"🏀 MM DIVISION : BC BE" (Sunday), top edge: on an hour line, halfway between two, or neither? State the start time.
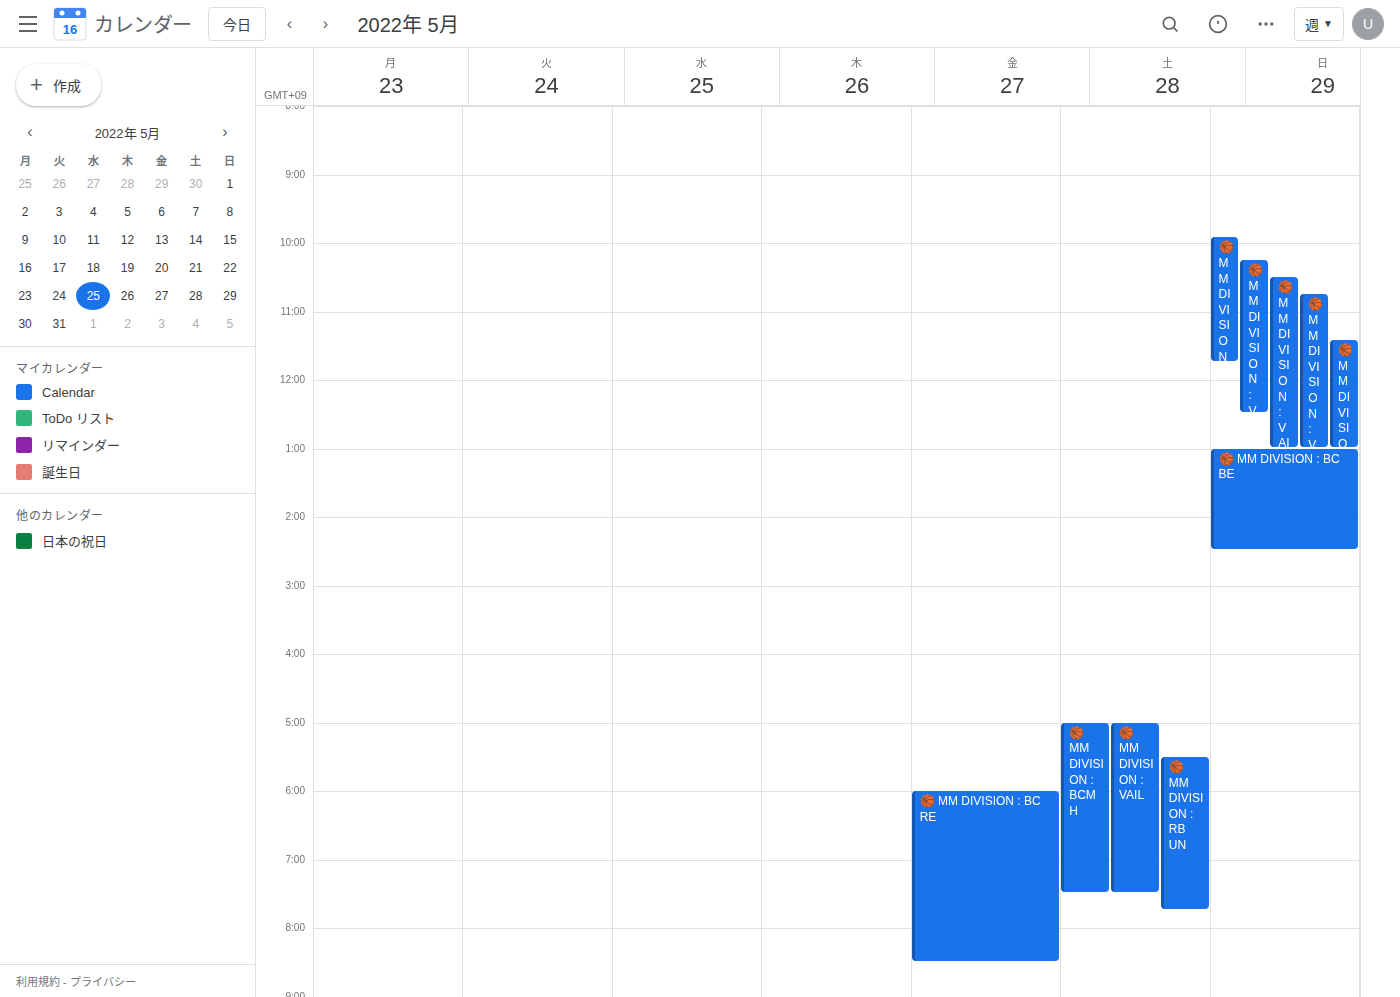
1:00 PM -- exactly on the 1 PM line.